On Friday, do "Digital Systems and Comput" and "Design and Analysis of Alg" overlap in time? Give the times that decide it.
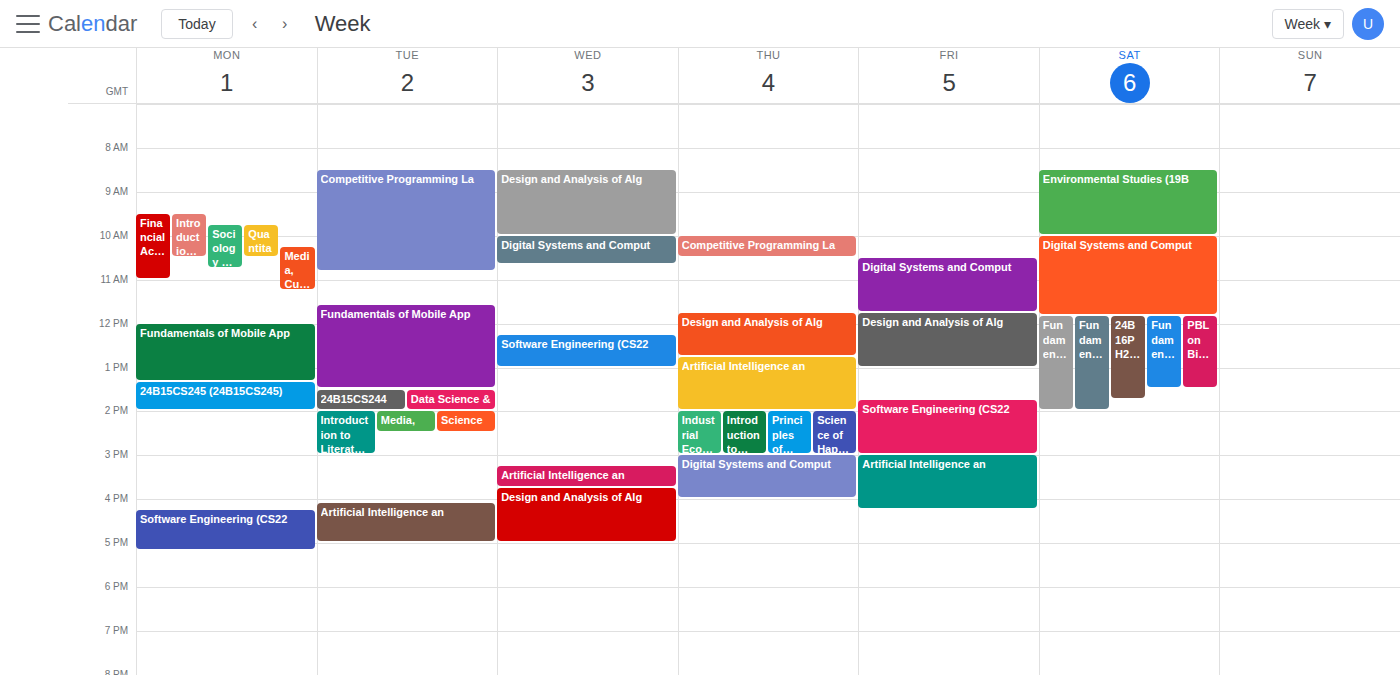
"Digital Systems and Comput" ends at 11:45 AM, exactly when "Design and Analysis of Alg" starts -- they touch but do not overlap.